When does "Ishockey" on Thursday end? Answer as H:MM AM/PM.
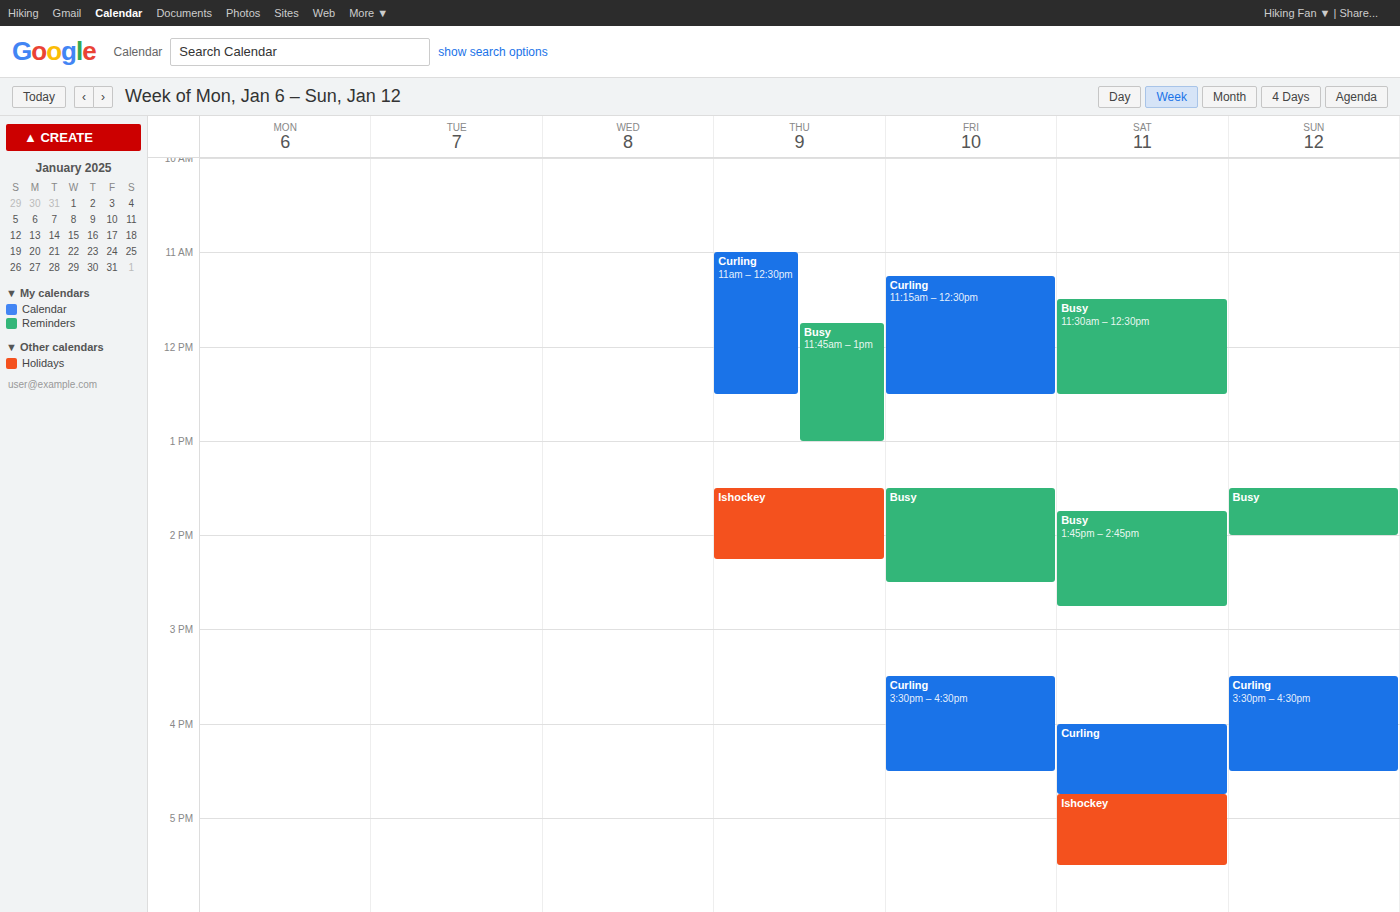
2:15 PM